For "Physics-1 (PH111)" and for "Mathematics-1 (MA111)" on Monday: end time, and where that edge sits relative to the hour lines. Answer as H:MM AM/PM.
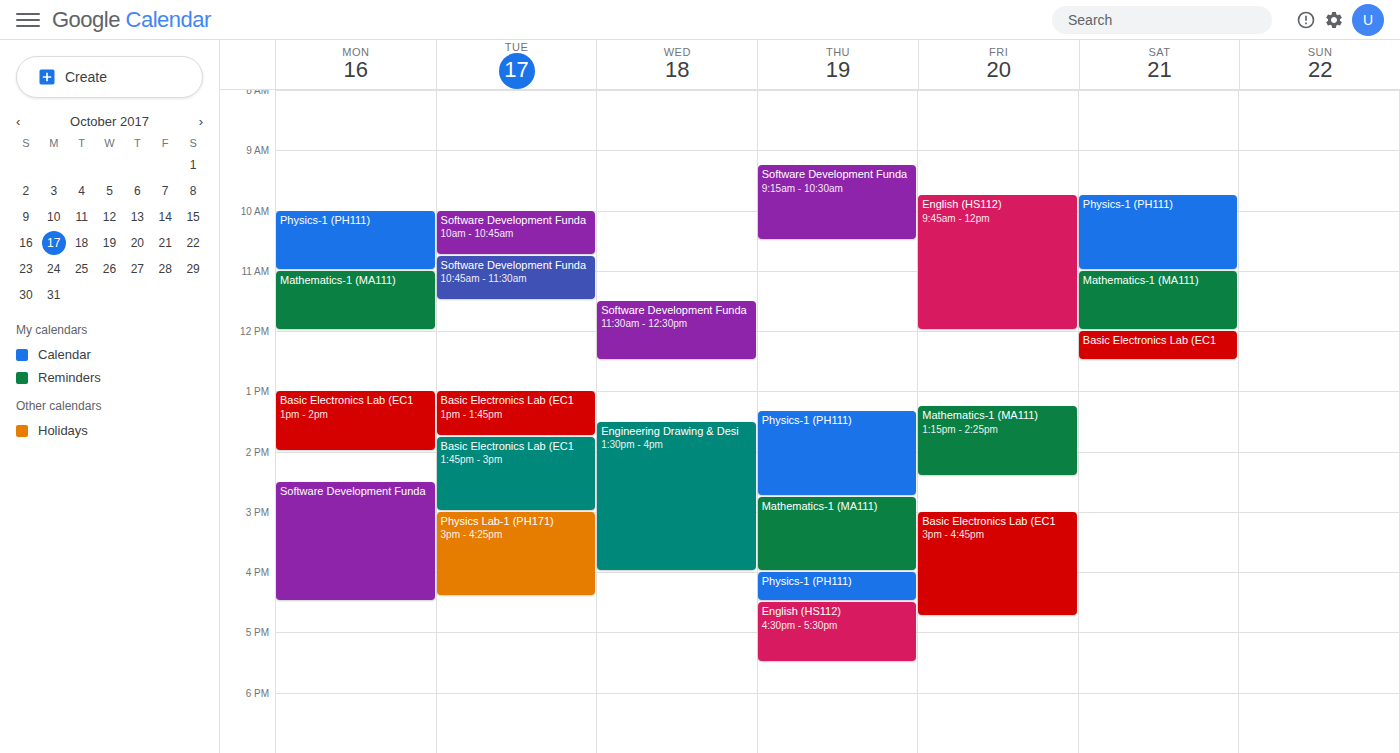
"Physics-1 (PH111)": 11:00 AM, exactly on the 11 AM line. "Mathematics-1 (MA111)": 12:00 PM, exactly on the 12 PM line.